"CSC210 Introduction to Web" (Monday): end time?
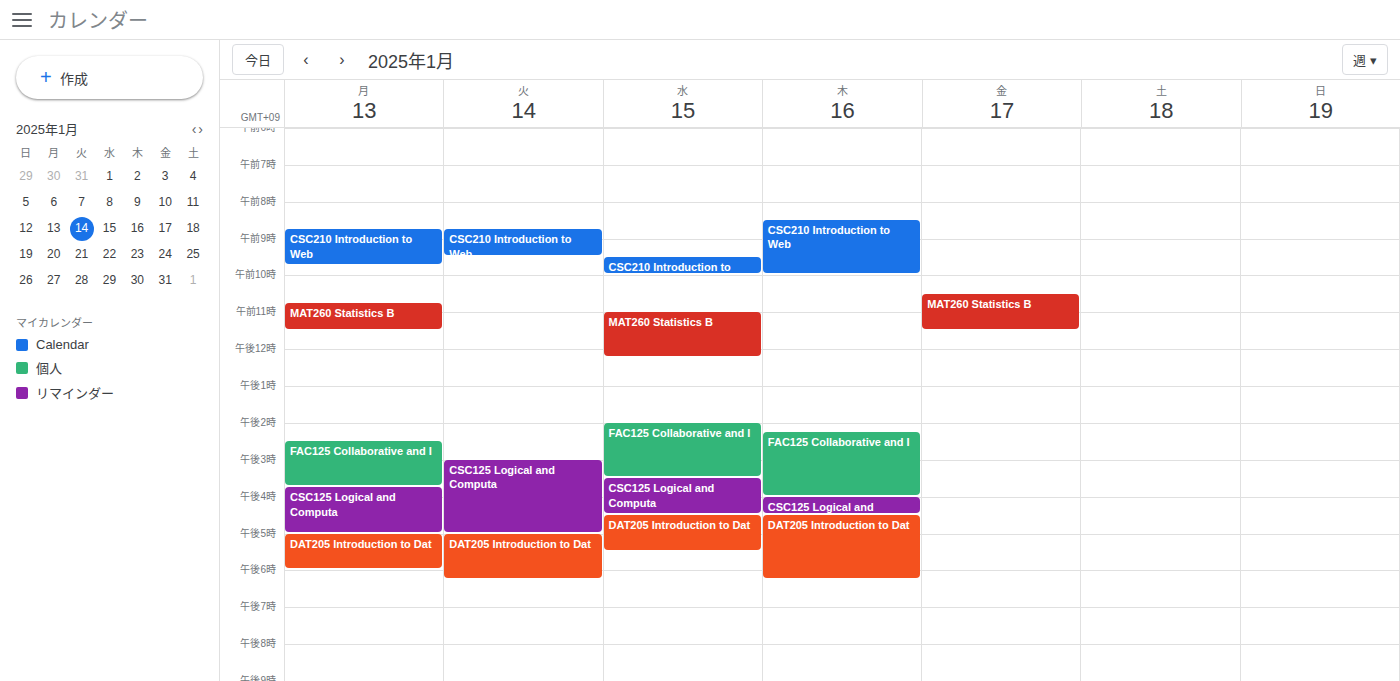
9:45 AM